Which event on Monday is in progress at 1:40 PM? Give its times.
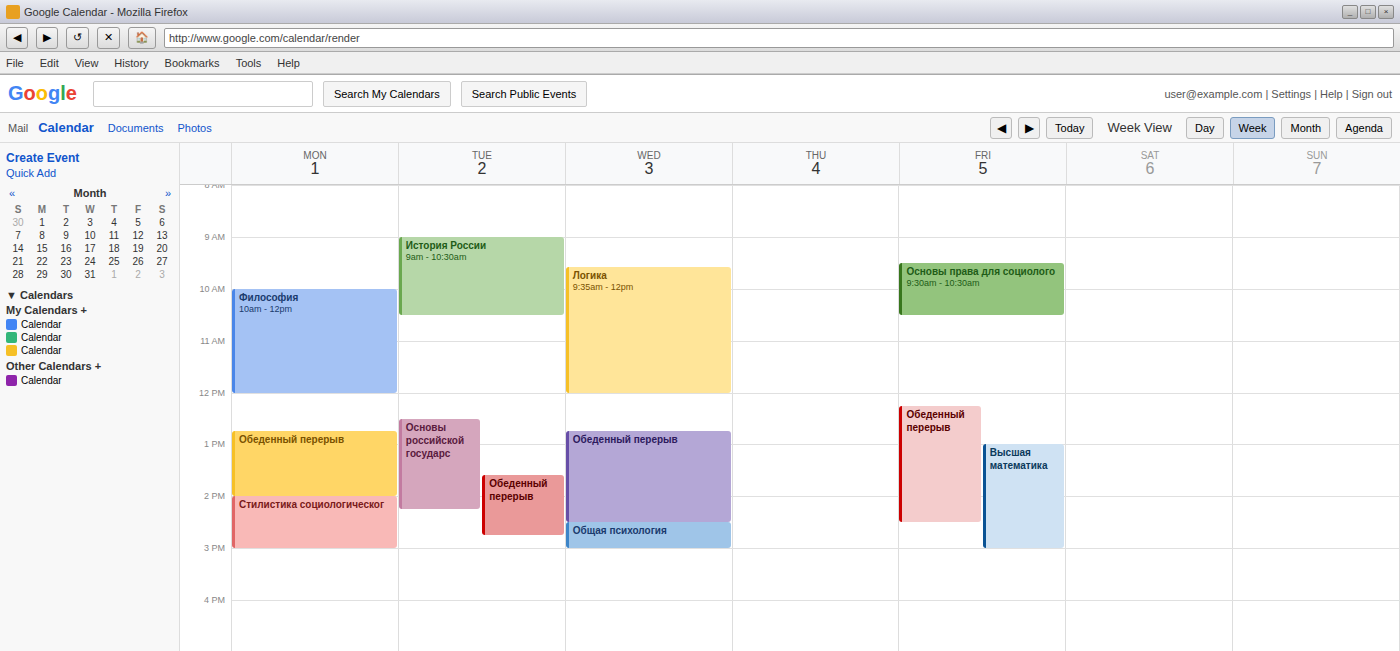
"Обеденный перерыв", 12:45 PM to 2:00 PM